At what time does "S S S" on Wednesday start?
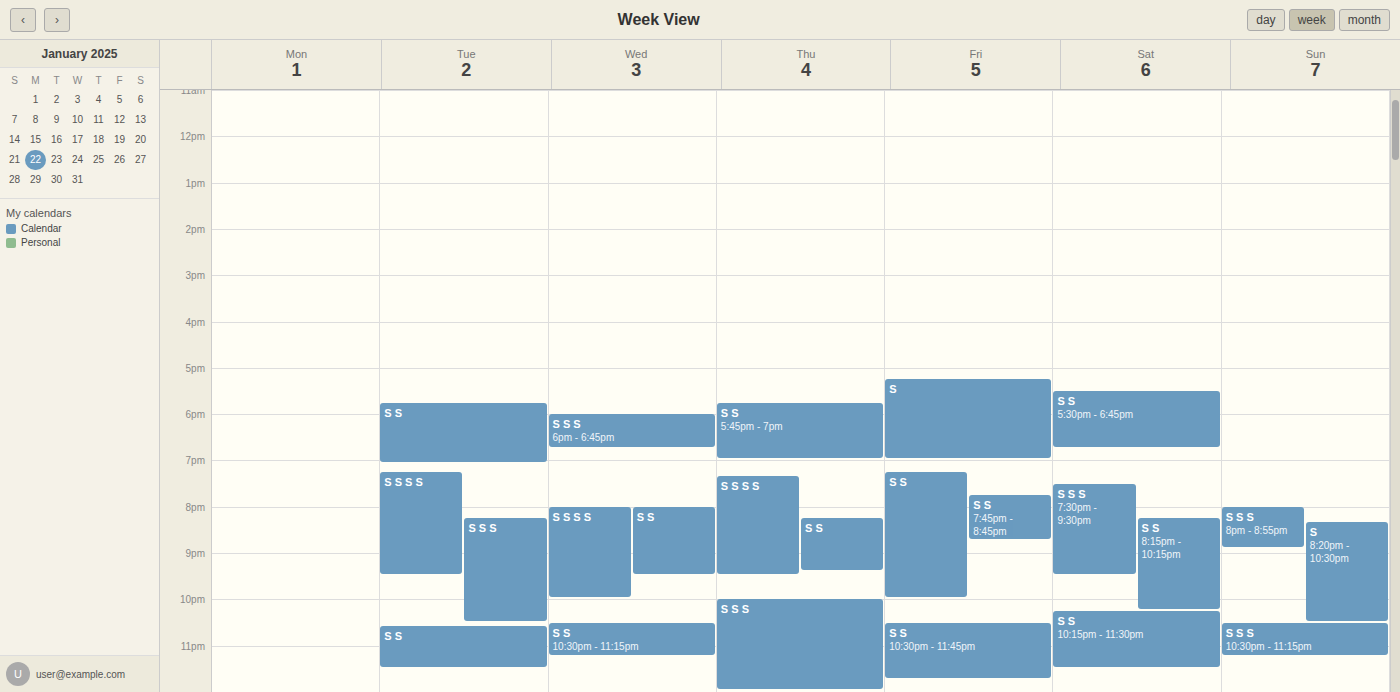
18:00